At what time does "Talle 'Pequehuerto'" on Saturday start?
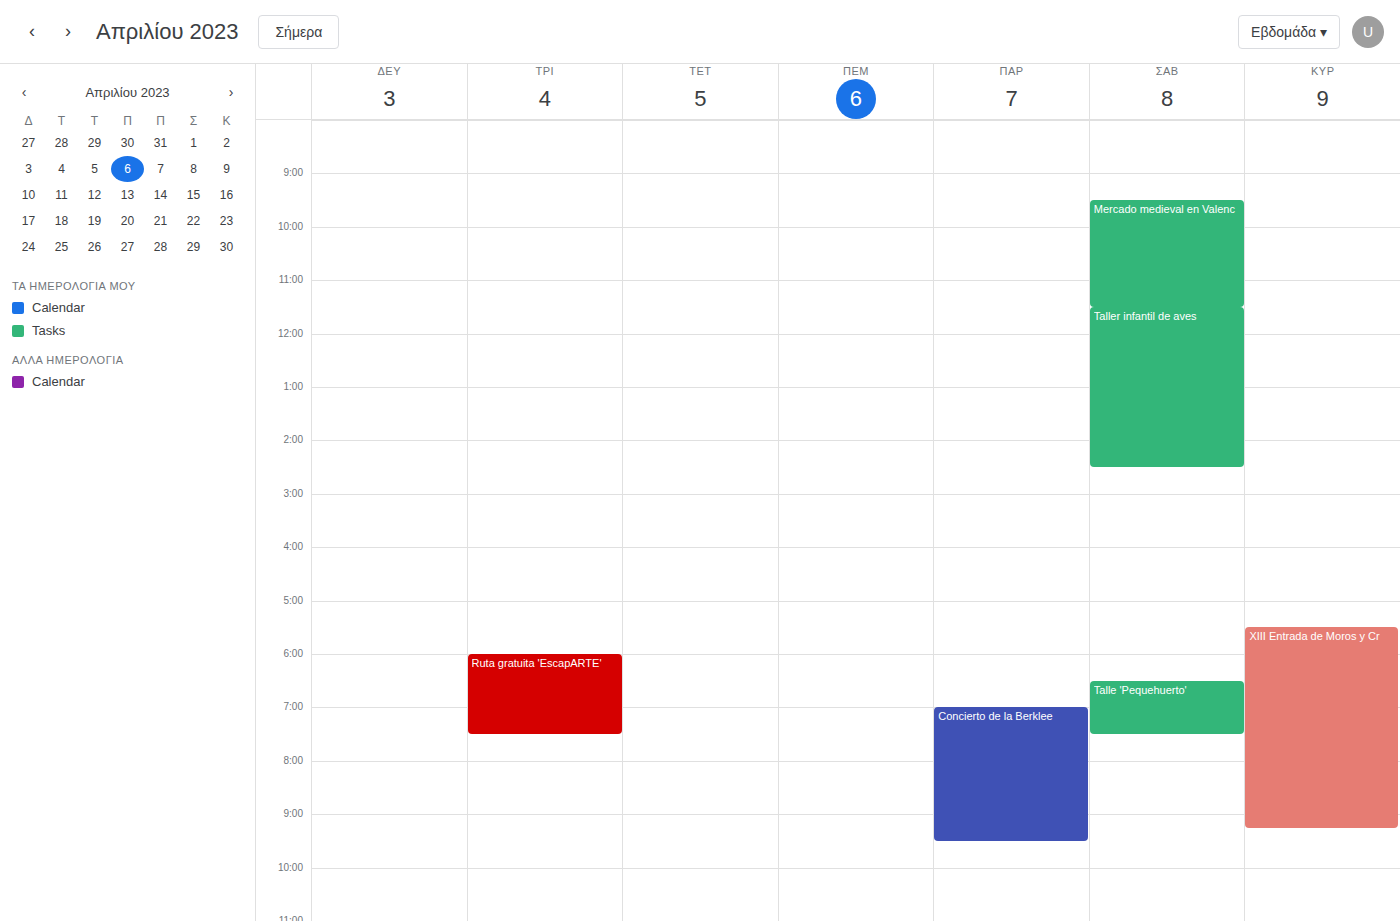
6:30 PM